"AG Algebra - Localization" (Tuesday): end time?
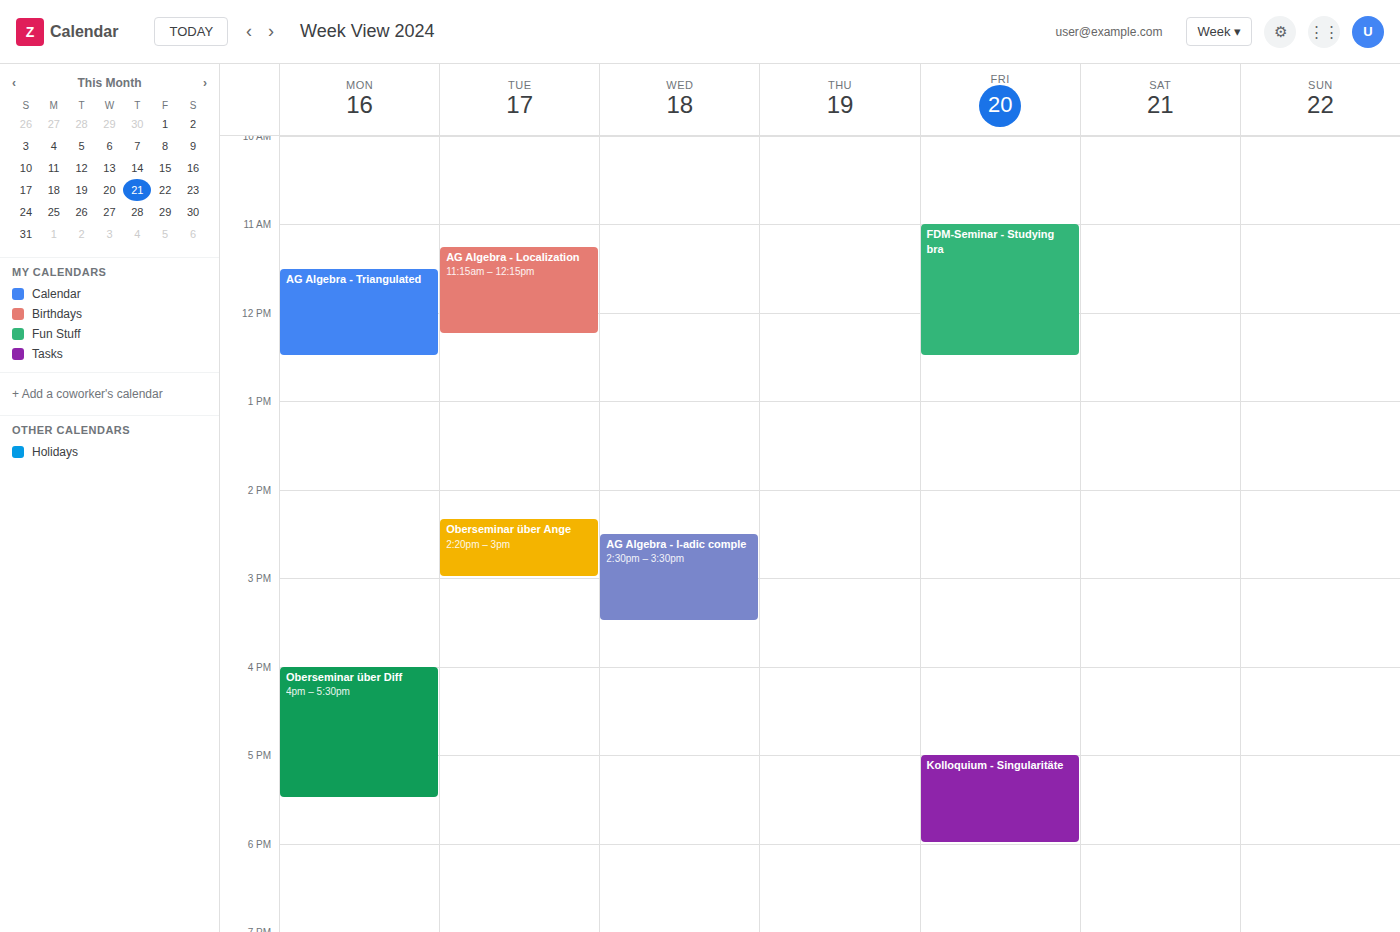
12:15 PM